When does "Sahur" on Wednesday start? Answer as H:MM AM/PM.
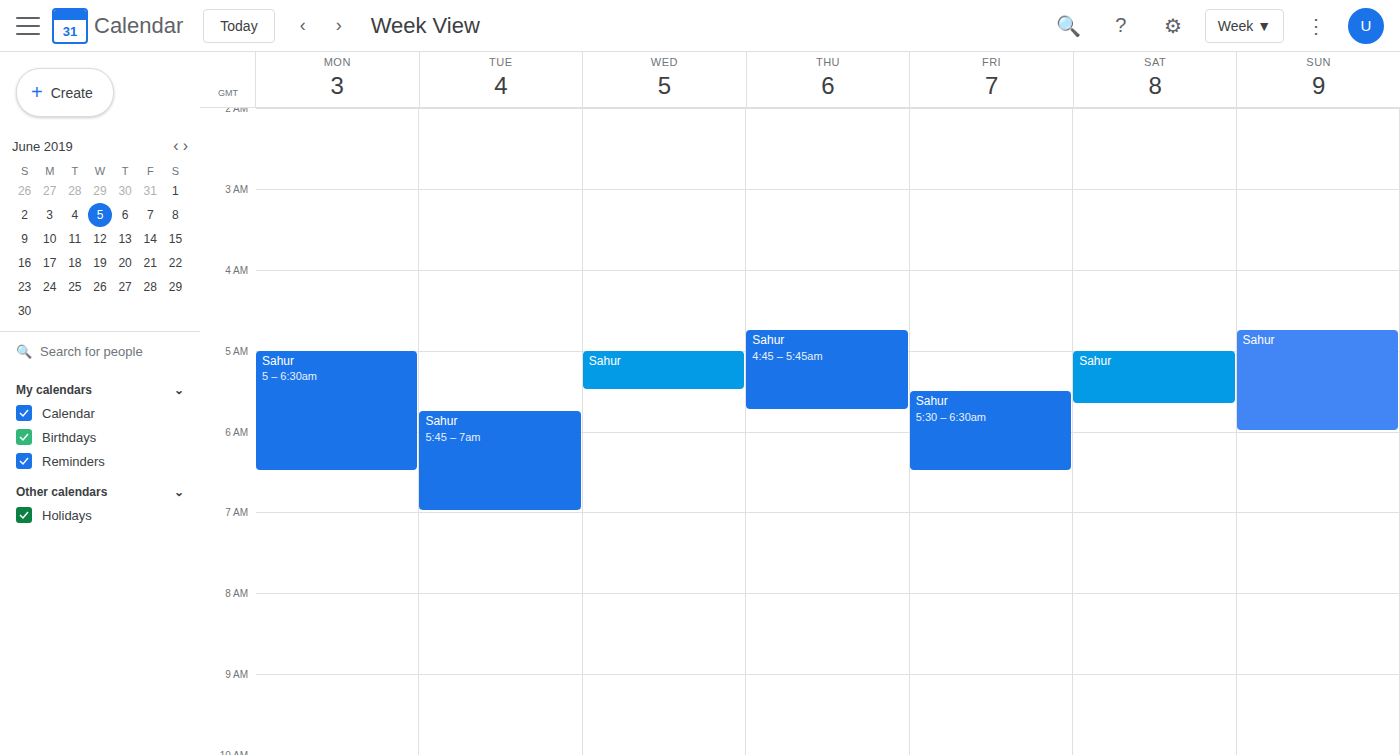
5:00 AM